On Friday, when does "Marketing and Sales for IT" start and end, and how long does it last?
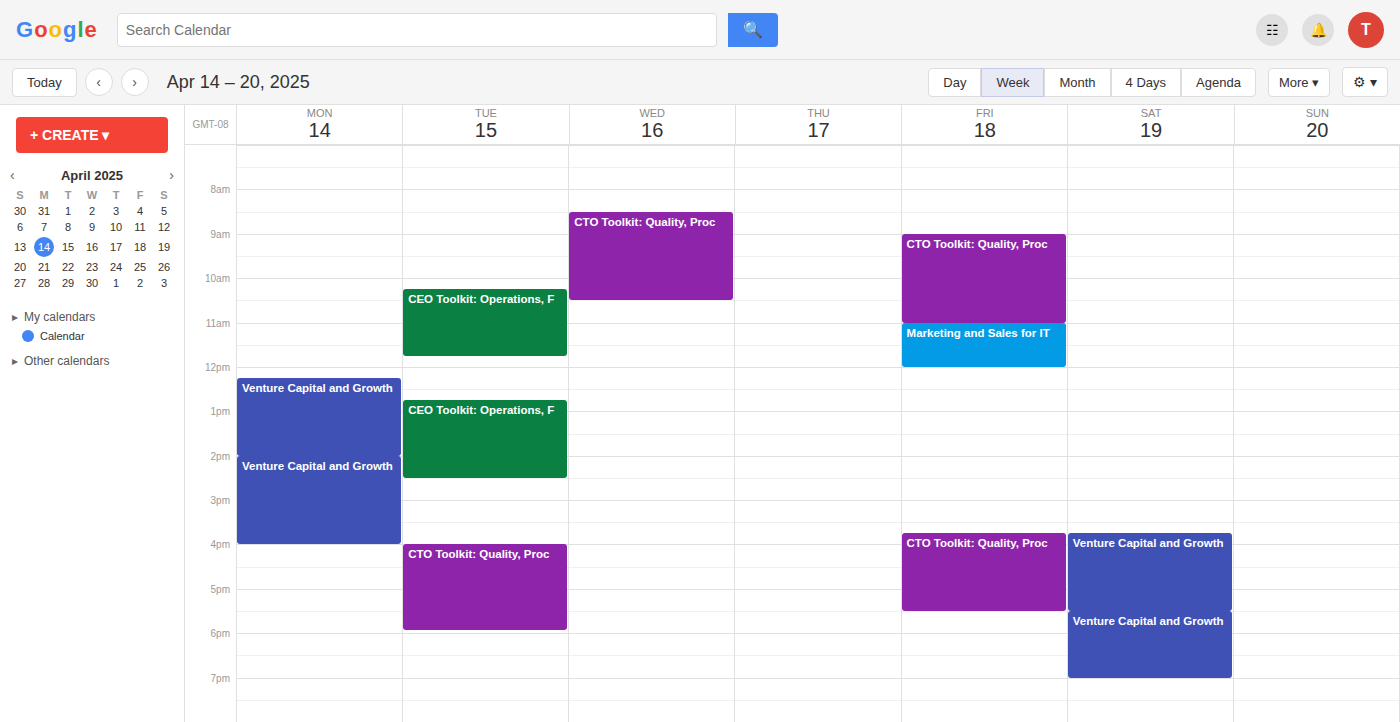
11:00 AM to 12:00 PM, 1 hour